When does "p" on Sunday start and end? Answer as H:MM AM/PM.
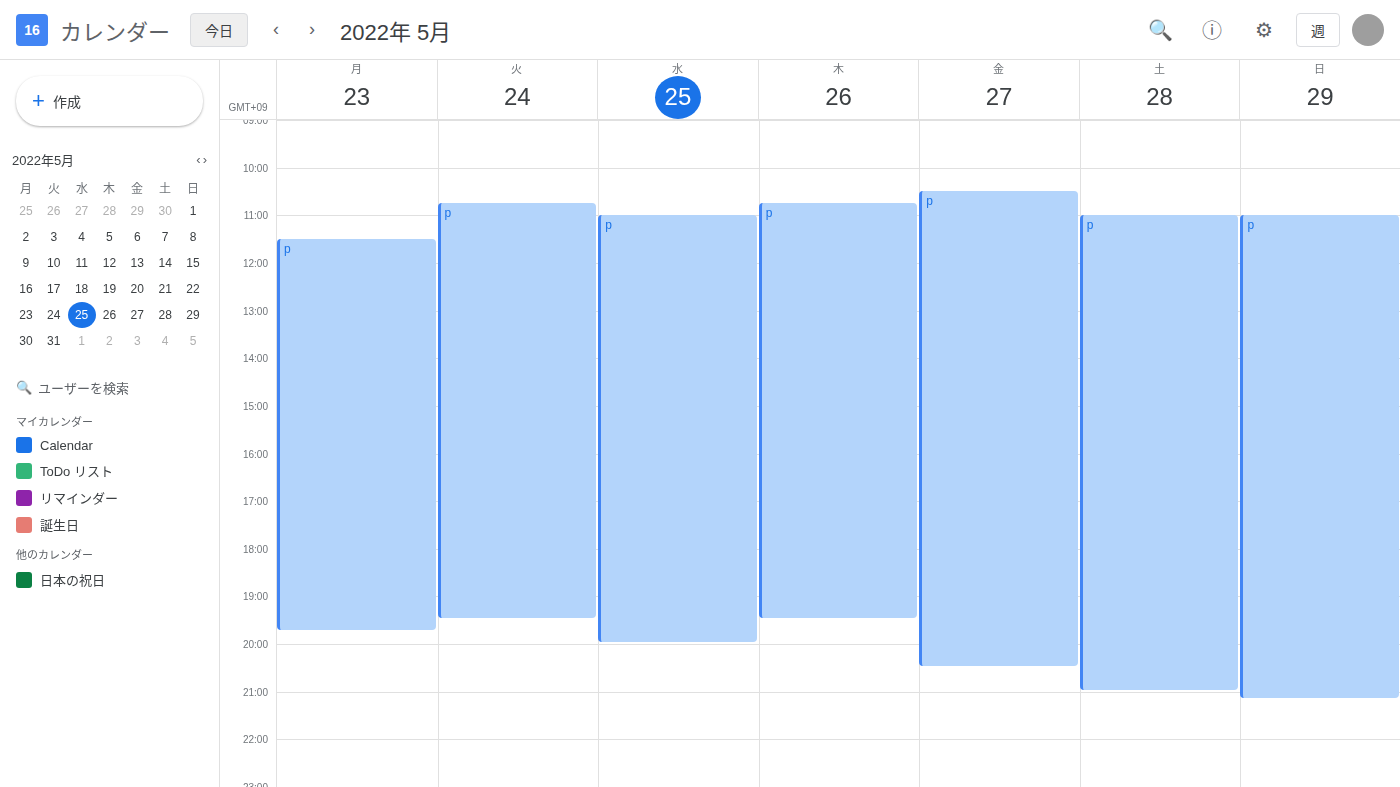
11:00 AM to 9:10 PM